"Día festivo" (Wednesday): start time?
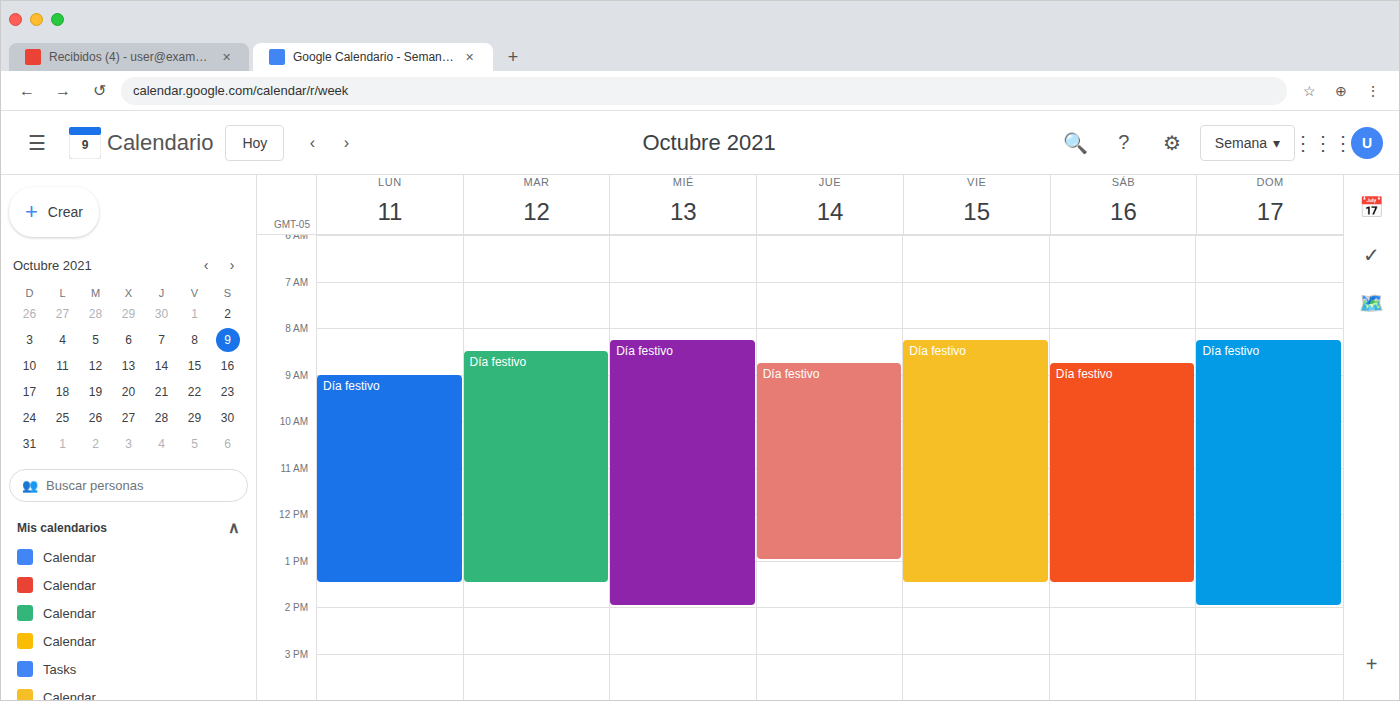
8:15 AM